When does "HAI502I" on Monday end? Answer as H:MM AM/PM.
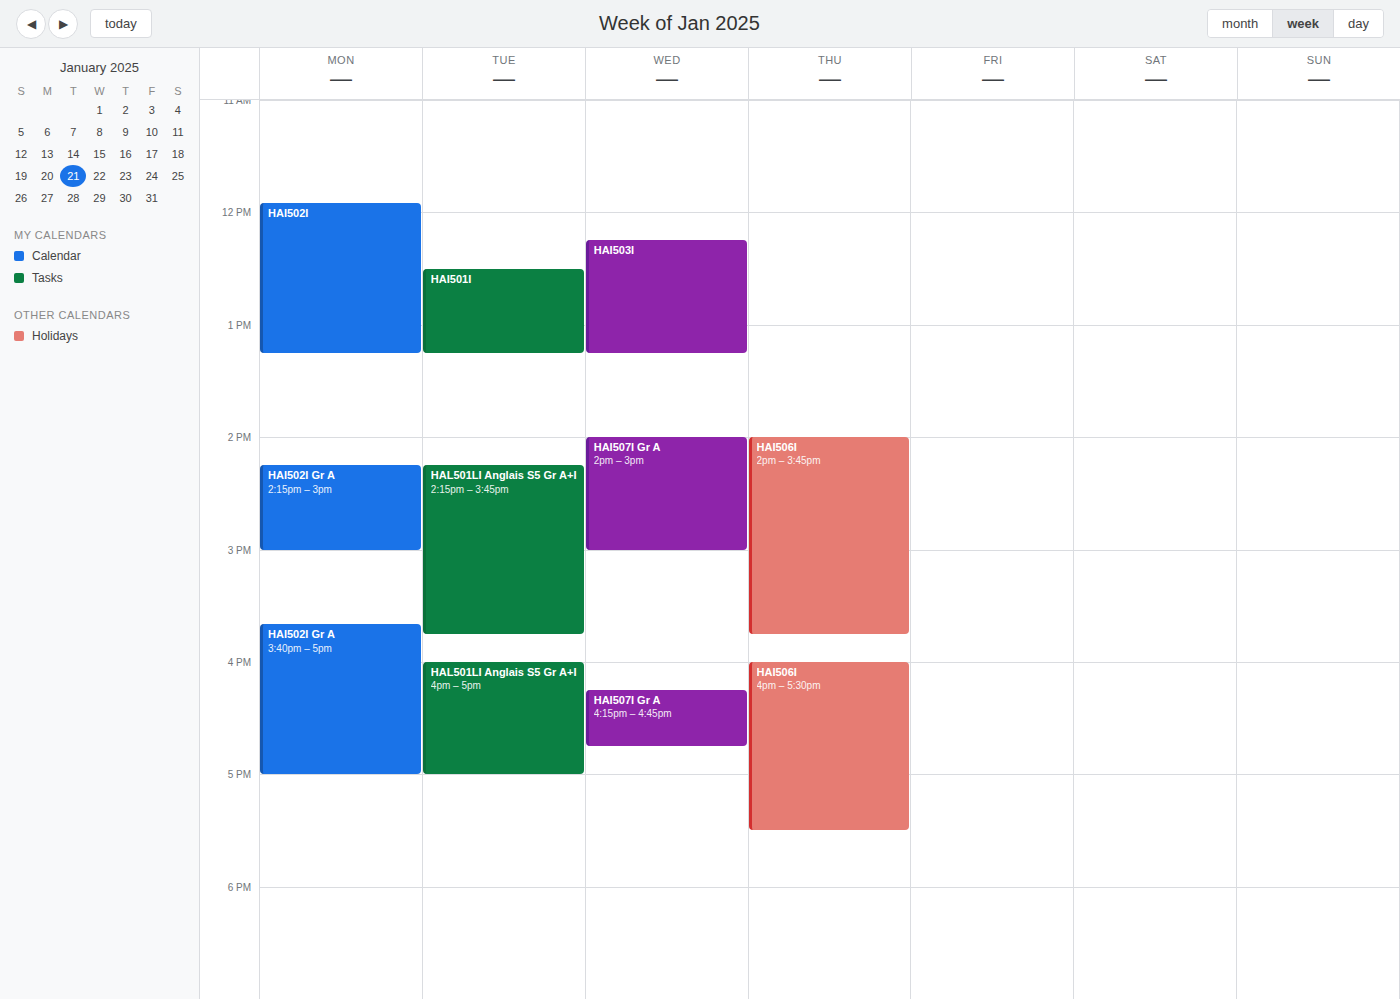
1:15 PM